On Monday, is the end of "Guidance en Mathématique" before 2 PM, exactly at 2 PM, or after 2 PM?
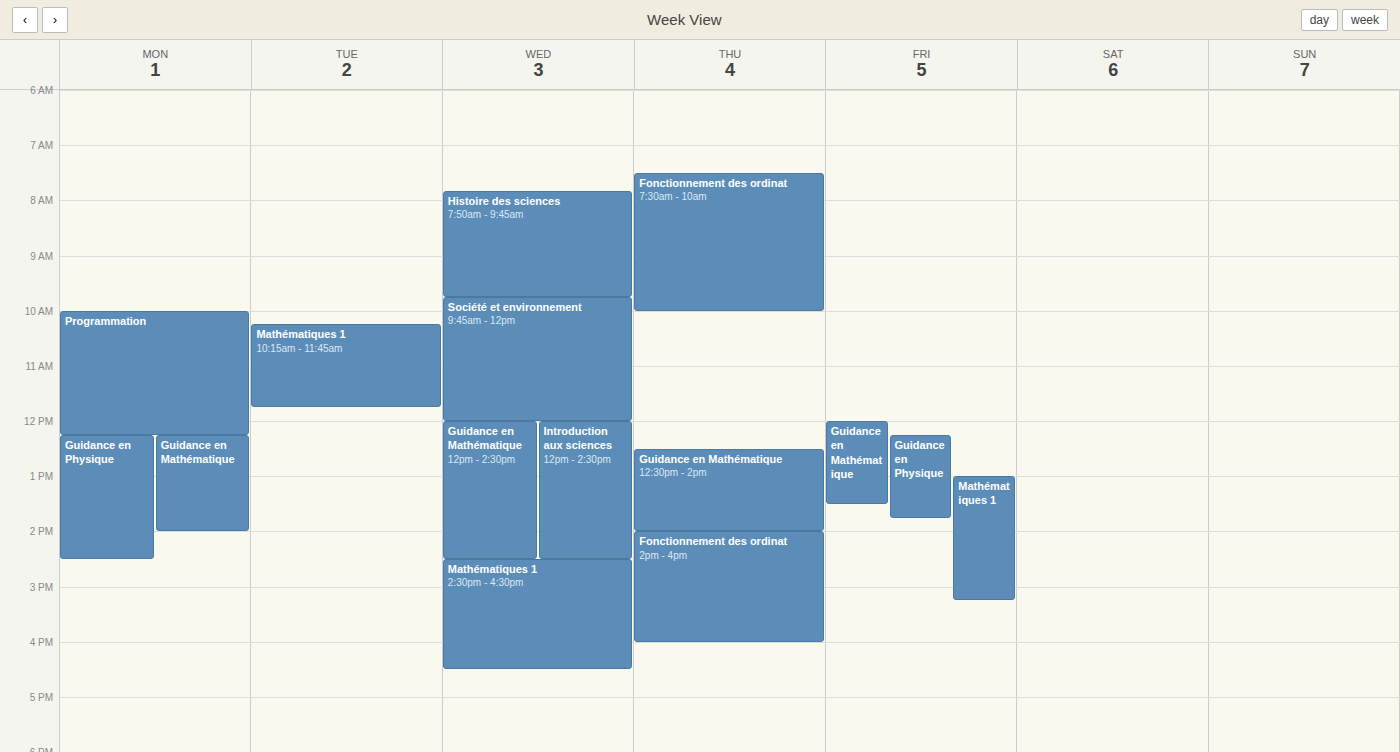
2:00 PM -- exactly at 2 PM, on the 2 PM line.